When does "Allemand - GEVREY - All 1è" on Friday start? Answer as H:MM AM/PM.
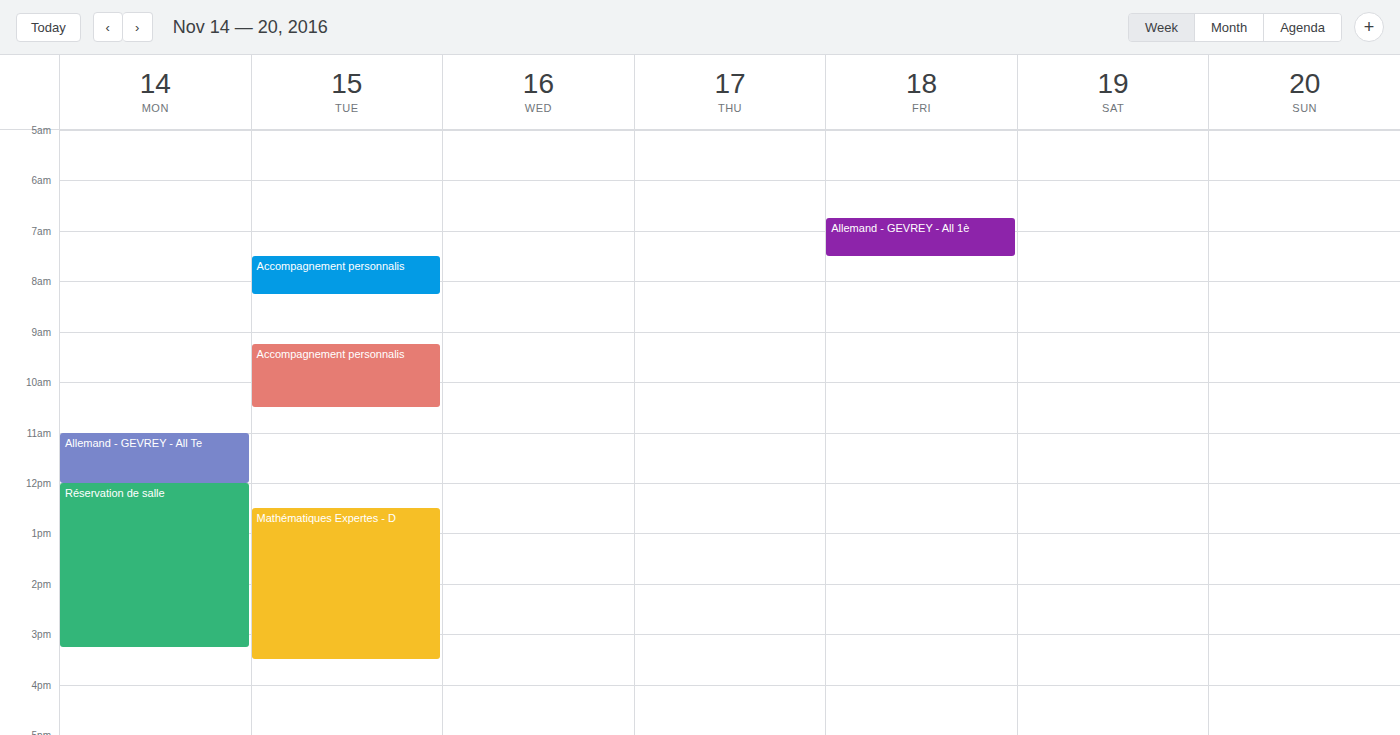
6:45 AM